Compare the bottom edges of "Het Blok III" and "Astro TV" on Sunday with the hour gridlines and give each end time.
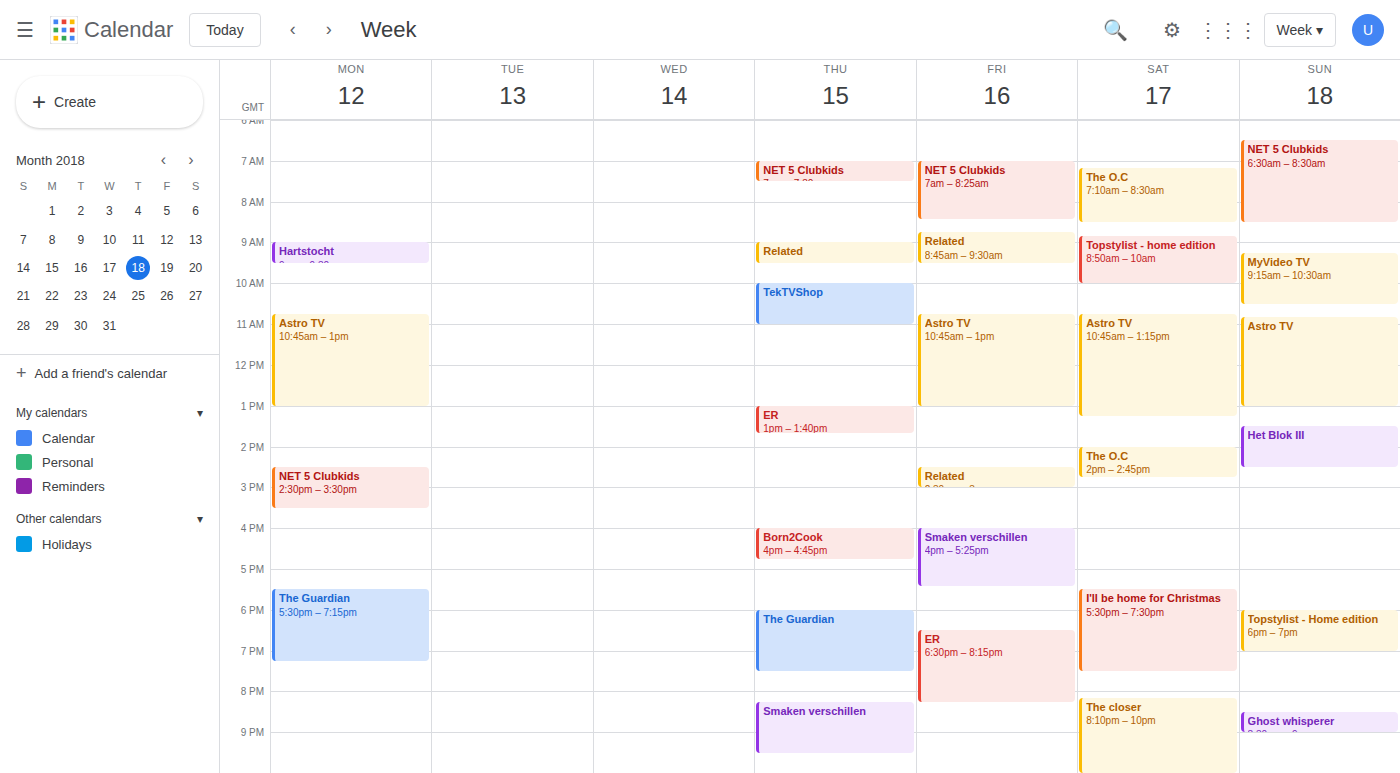
"Het Blok III": 2:30 PM, halfway between the 2 PM and 3 PM lines. "Astro TV": 1:00 PM, exactly on the 1 PM line.